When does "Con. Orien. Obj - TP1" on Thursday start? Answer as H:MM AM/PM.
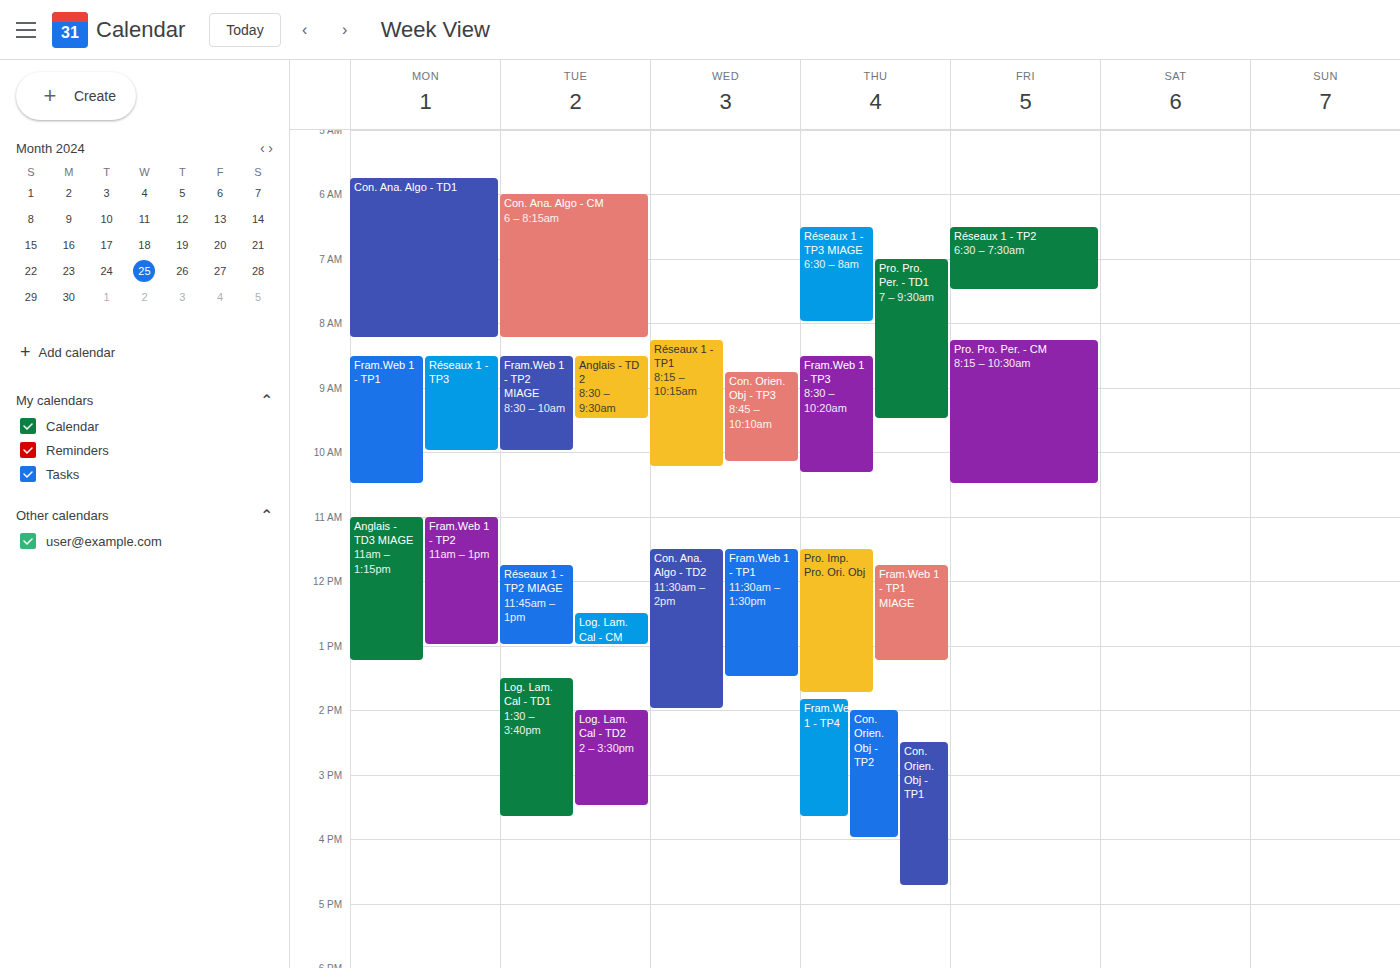
2:30 PM